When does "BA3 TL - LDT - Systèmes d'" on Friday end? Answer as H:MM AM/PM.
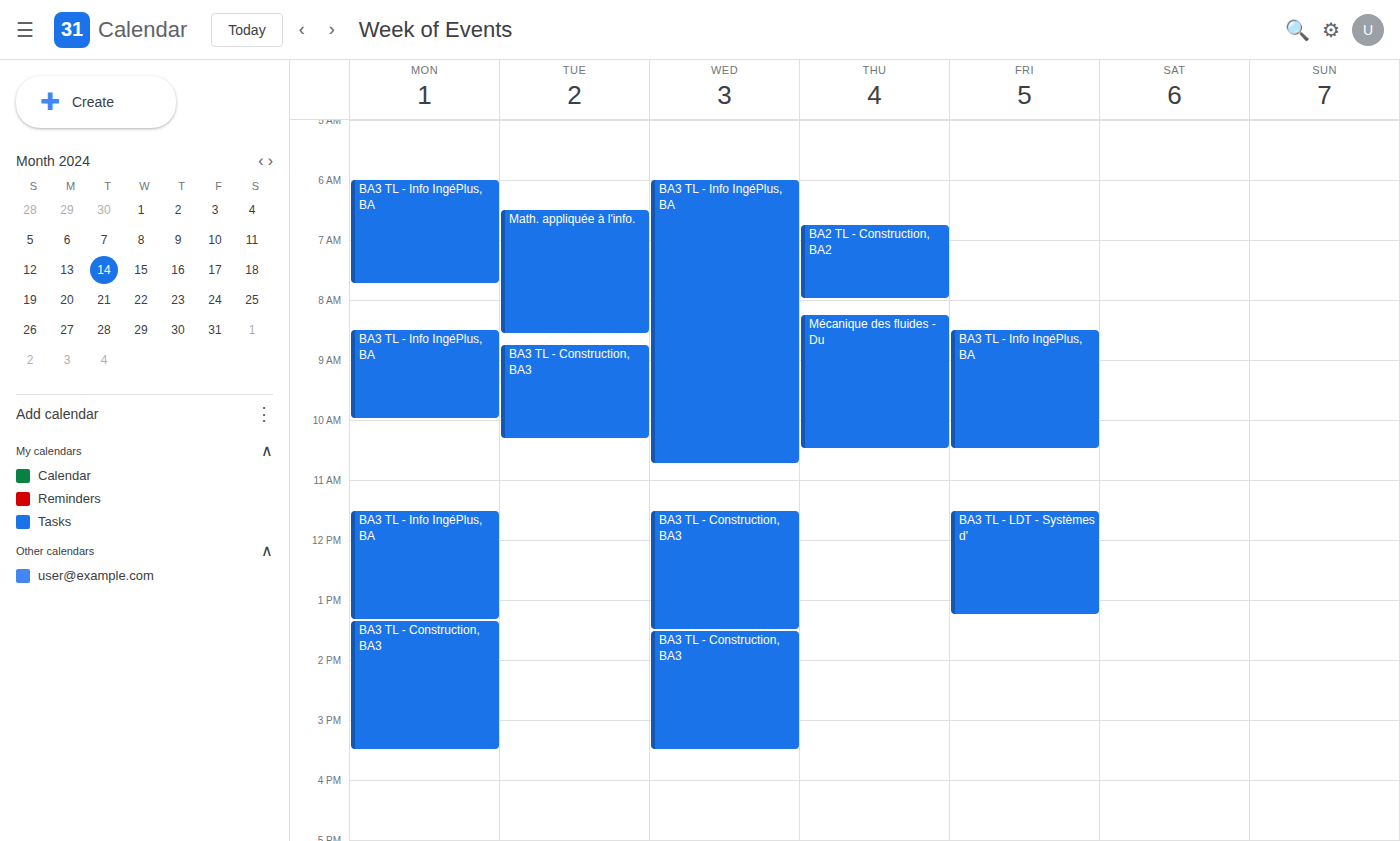
1:15 PM